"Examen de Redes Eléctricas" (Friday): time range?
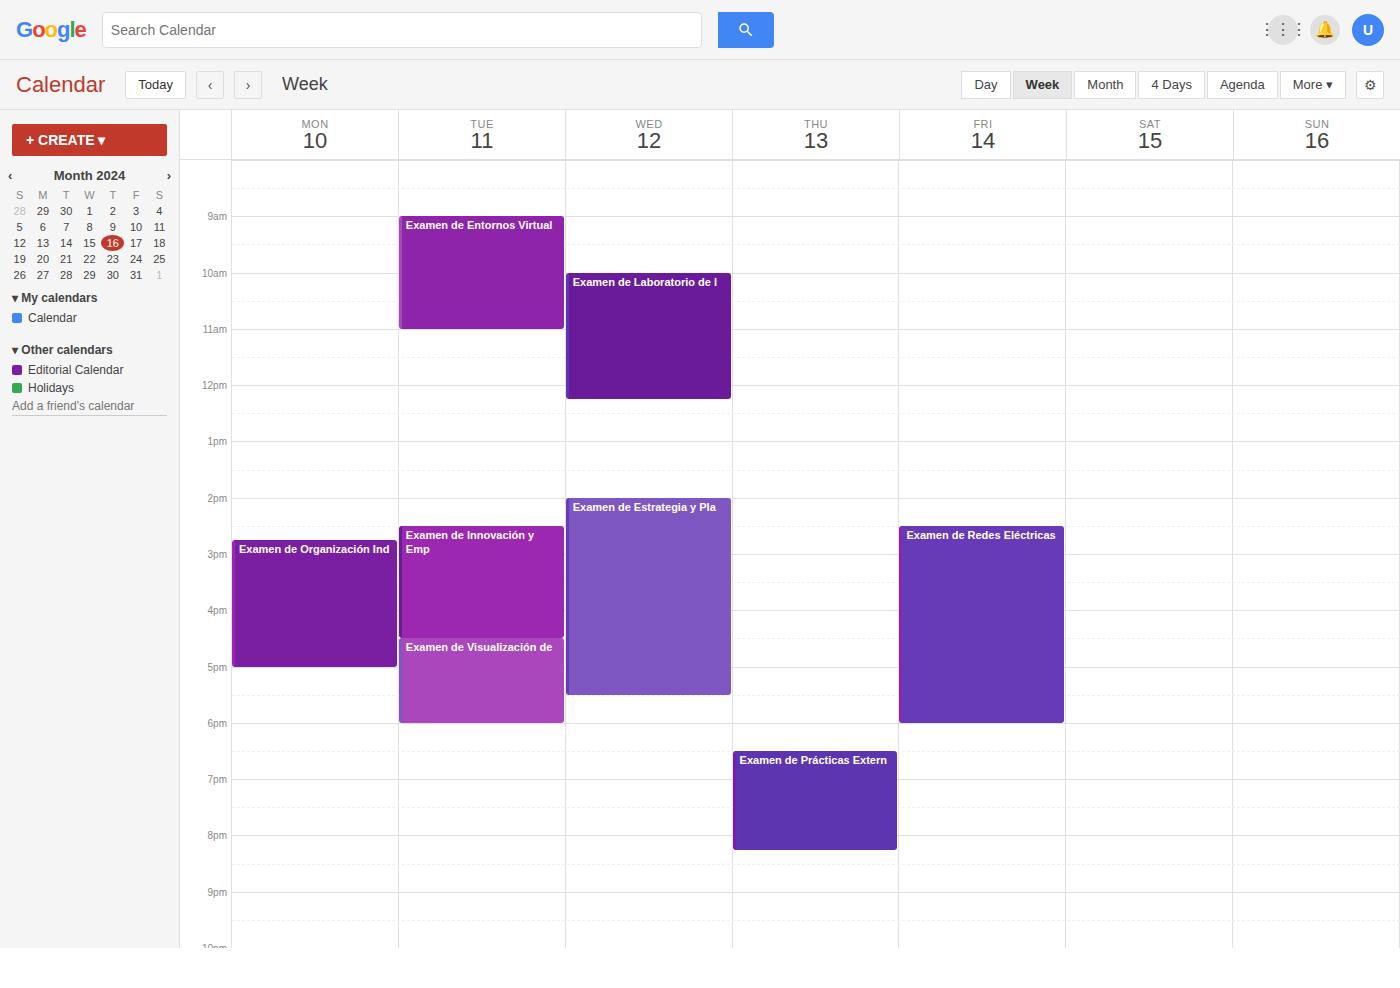
2:30 PM to 6:00 PM